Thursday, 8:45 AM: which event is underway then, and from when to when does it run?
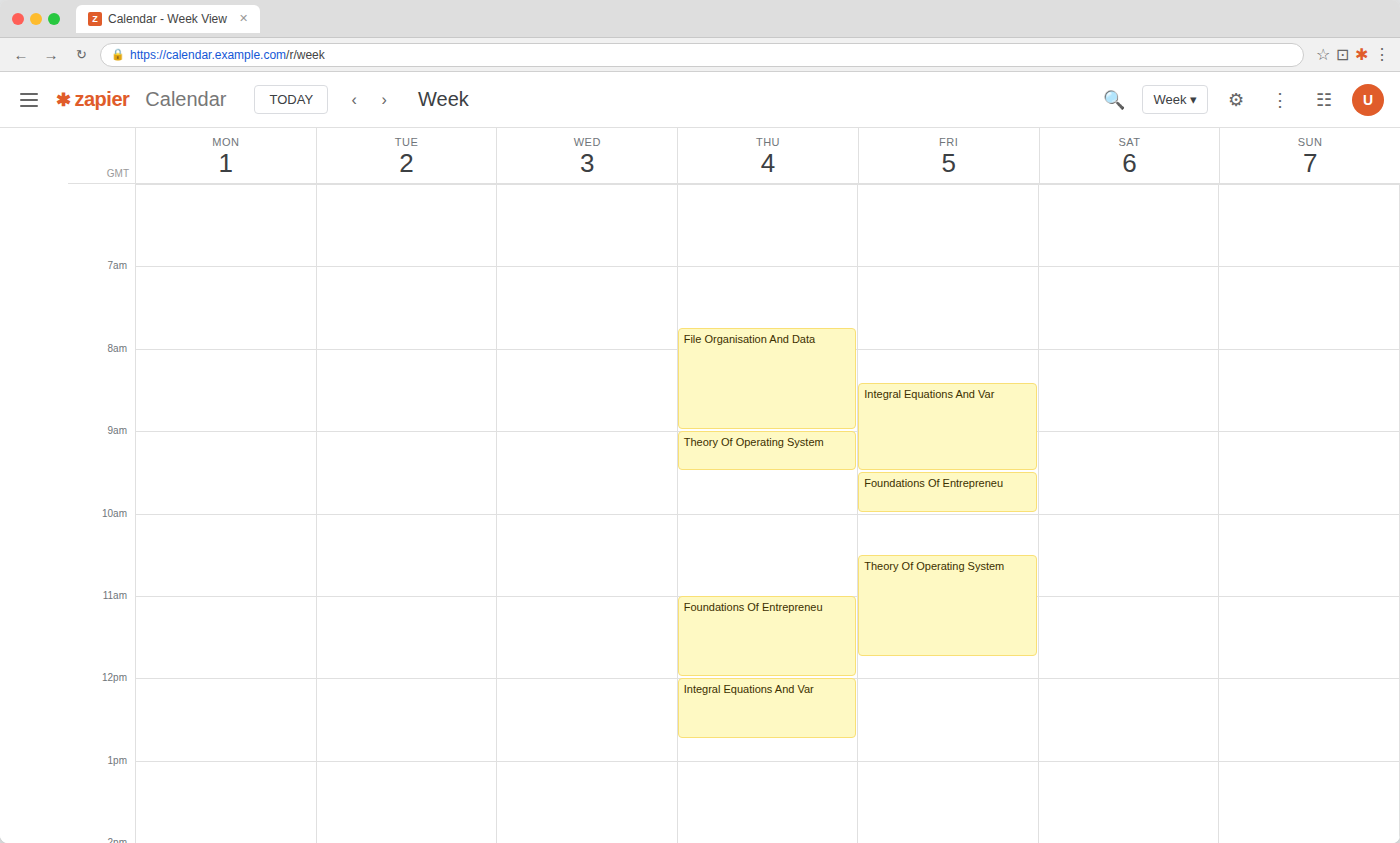
"File Organisation And Data", 7:45 AM to 9:00 AM